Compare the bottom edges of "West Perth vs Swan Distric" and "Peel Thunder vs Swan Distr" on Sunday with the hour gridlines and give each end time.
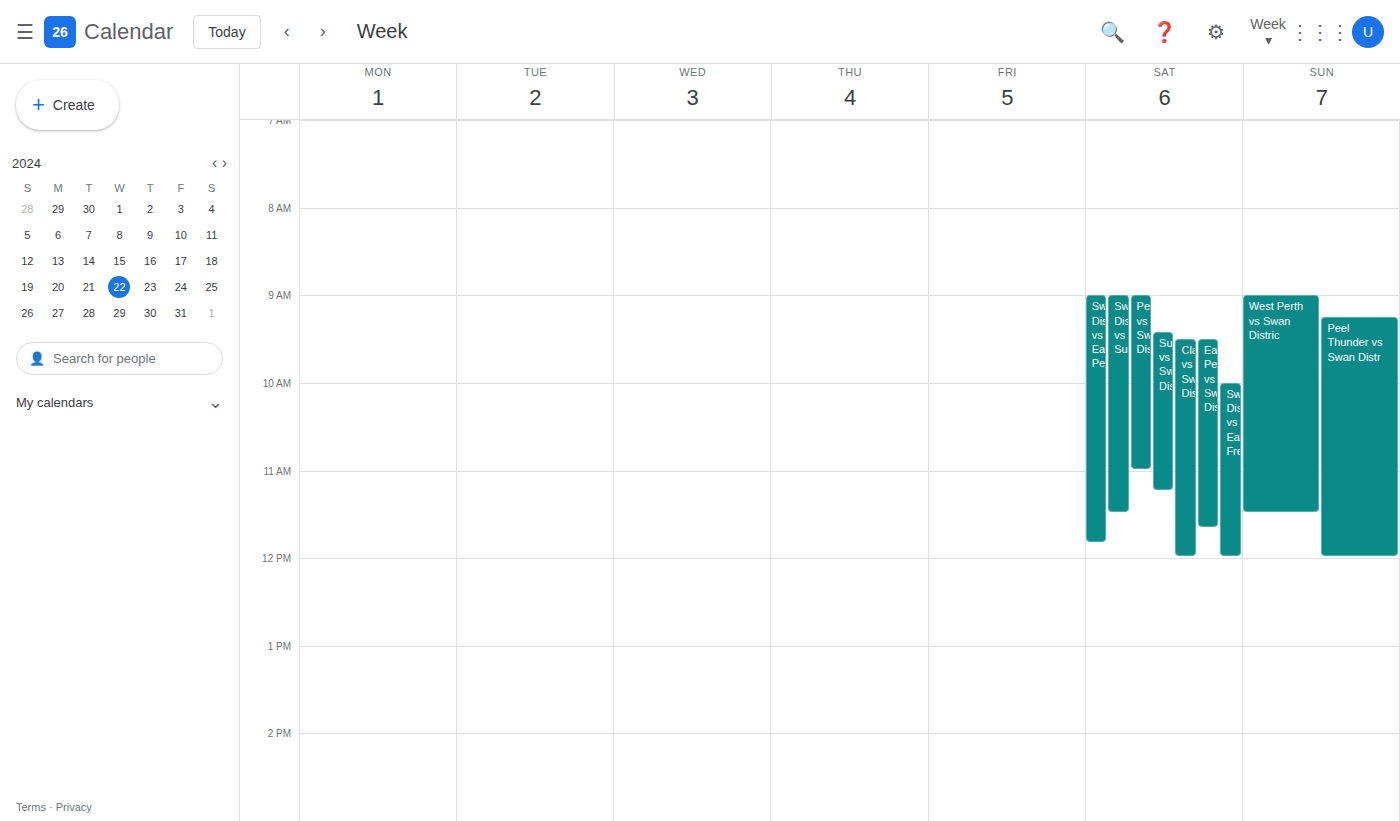
"West Perth vs Swan Distric": 11:30 AM, halfway between the 11 AM and 12 PM lines. "Peel Thunder vs Swan Distr": 12:00 PM, exactly on the 12 PM line.